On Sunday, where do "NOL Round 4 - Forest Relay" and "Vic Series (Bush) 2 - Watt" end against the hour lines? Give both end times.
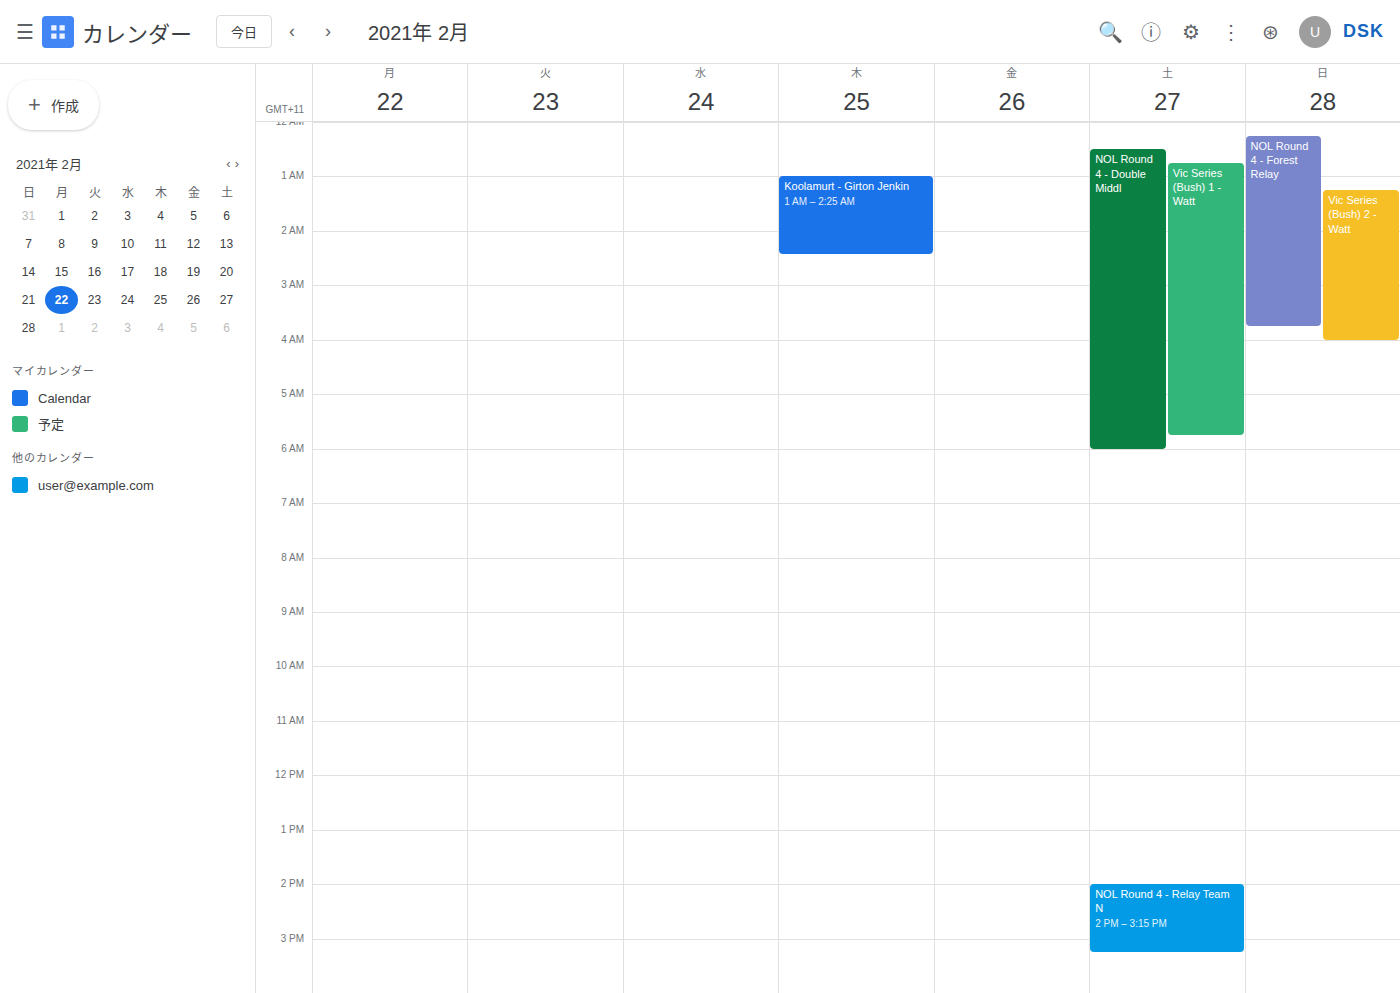
"NOL Round 4 - Forest Relay": 3:45 AM, neither: three quarters of the way from the 3 AM line to the 4 AM line. "Vic Series (Bush) 2 - Watt": 4:00 AM, exactly on the 4 AM line.